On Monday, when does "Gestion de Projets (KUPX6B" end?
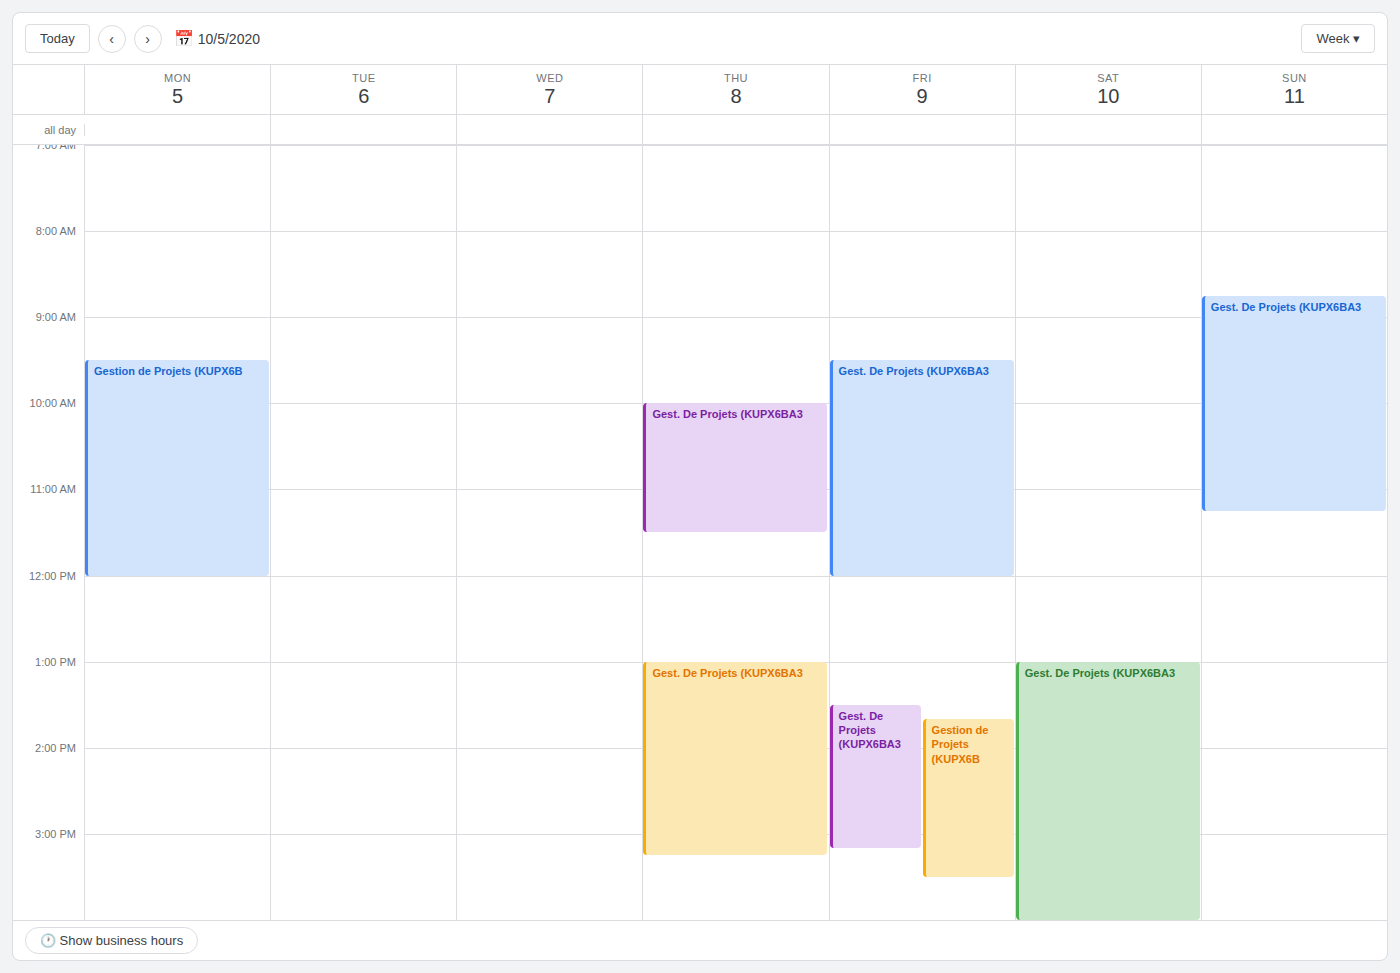
12:00